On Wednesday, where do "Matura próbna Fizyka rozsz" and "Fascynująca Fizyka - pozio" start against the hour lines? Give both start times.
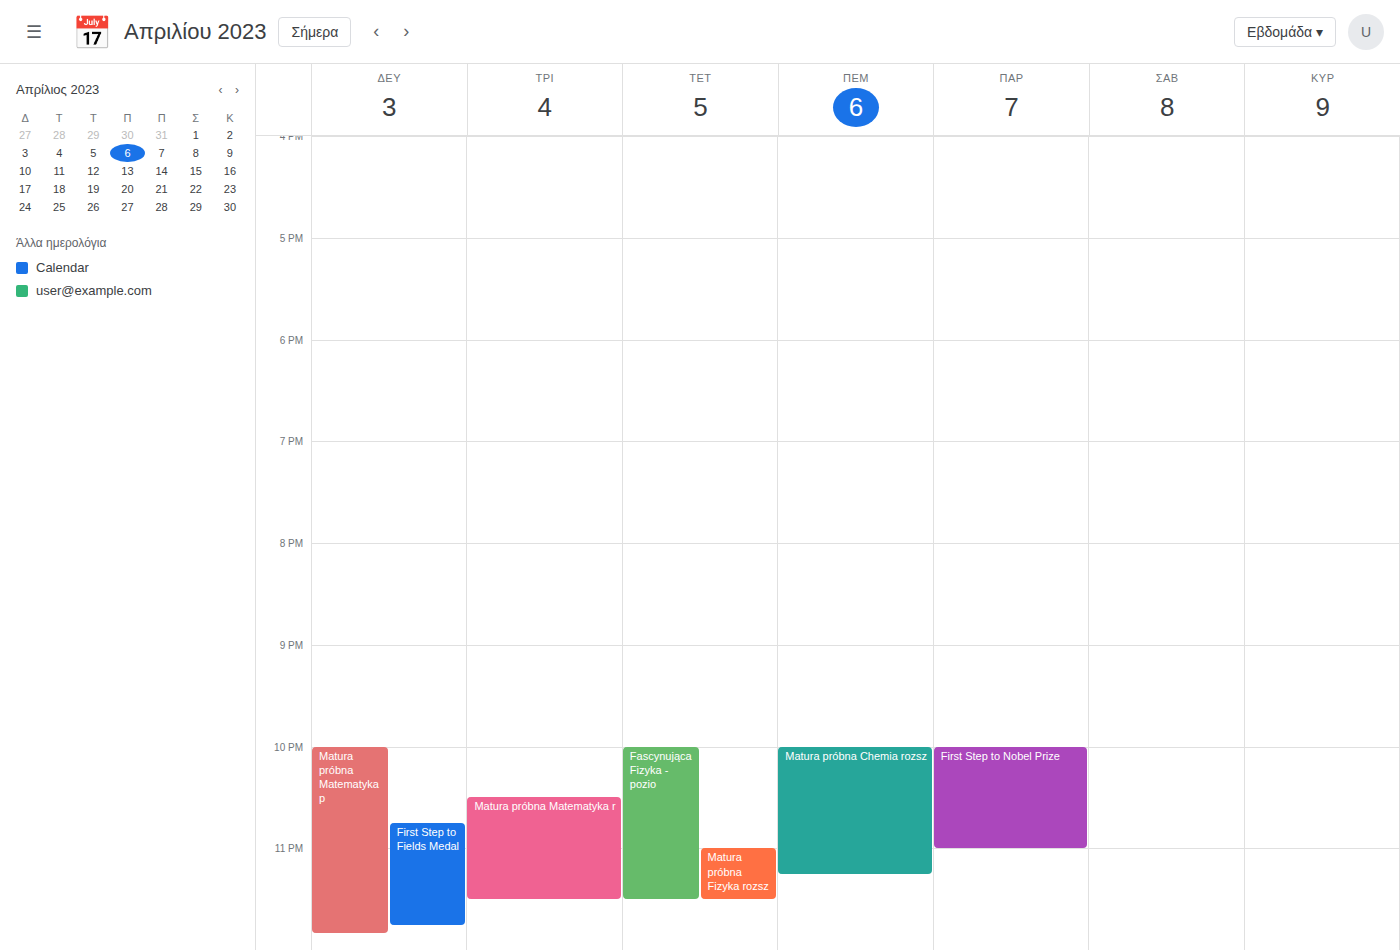
"Matura próbna Fizyka rozsz": 11:00 PM, exactly on the 11 PM line. "Fascynująca Fizyka - pozio": 10:00 PM, exactly on the 10 PM line.